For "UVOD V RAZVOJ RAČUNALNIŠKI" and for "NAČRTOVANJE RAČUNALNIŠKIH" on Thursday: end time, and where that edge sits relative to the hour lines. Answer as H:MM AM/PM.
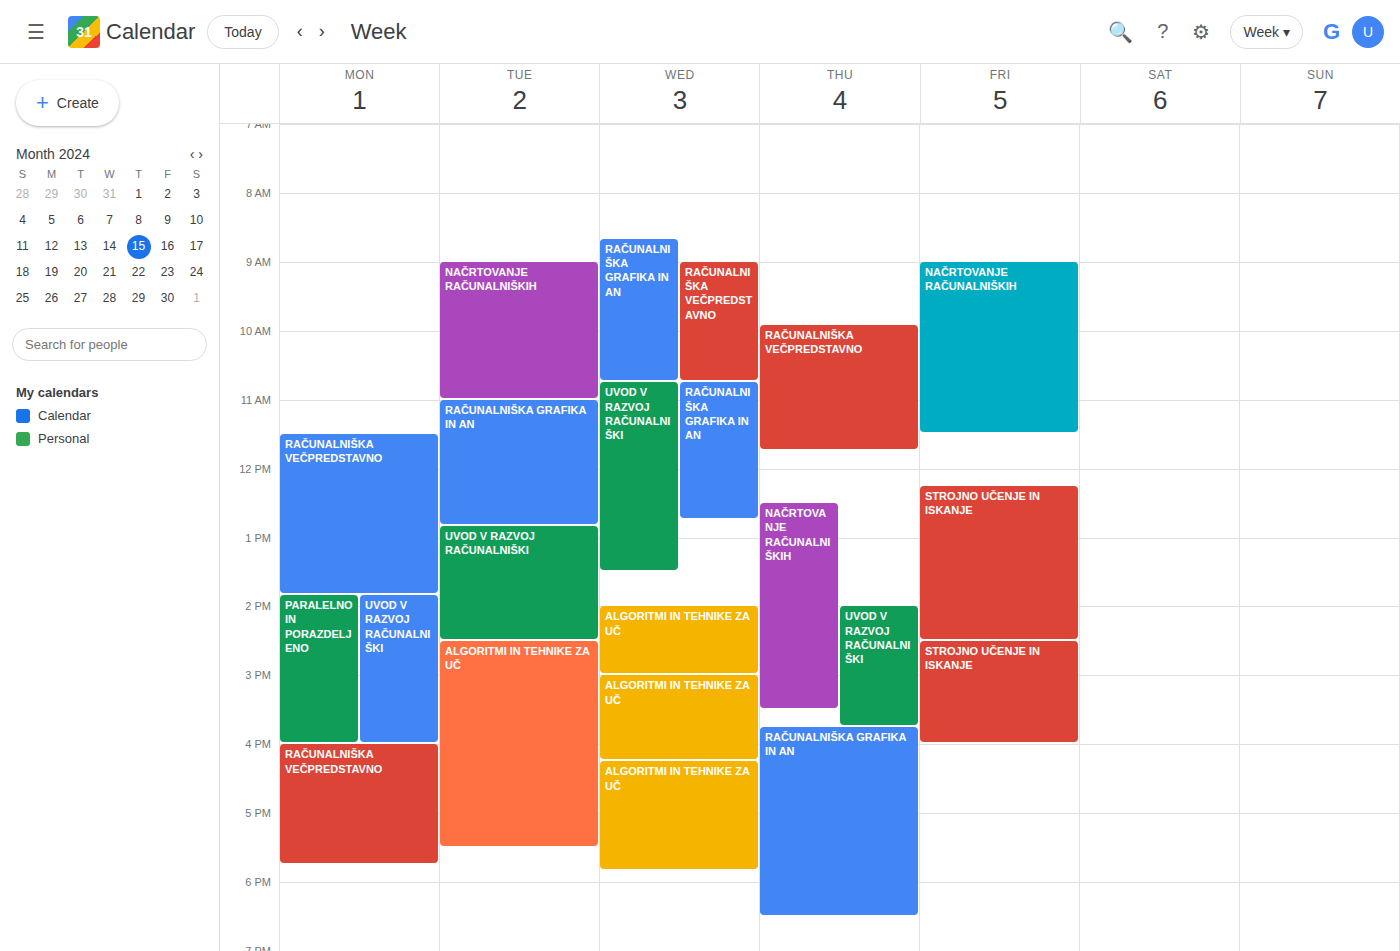
"UVOD V RAZVOJ RAČUNALNIŠKI": 3:45 PM, neither: three quarters of the way from the 3 PM line to the 4 PM line. "NAČRTOVANJE RAČUNALNIŠKIH": 3:30 PM, halfway between the 3 PM and 4 PM lines.